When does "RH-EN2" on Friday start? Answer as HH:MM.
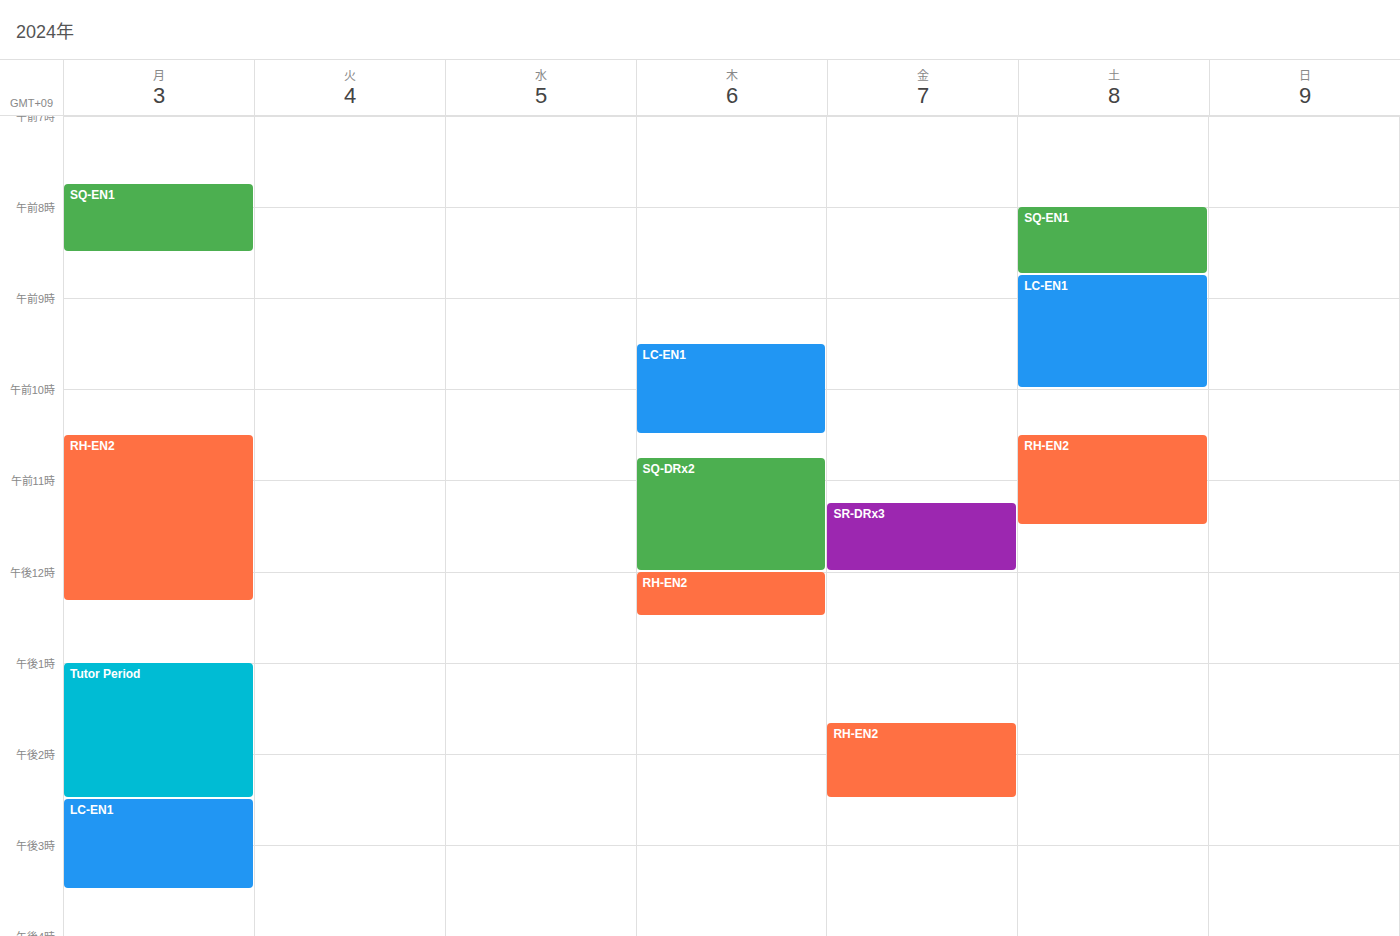
13:40